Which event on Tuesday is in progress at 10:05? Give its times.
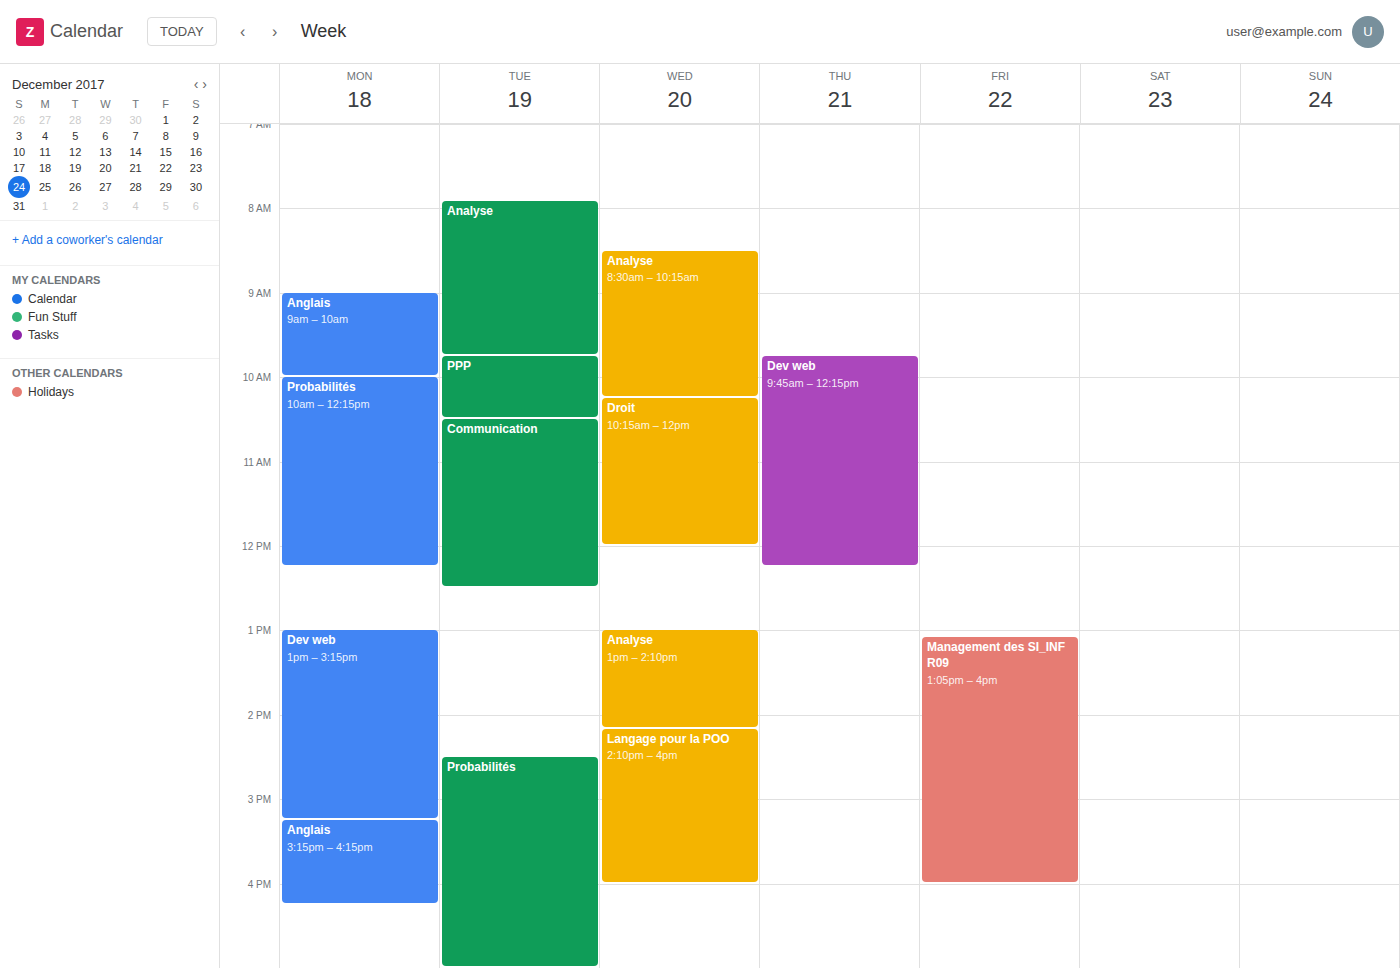
"PPP", 09:45 to 10:30